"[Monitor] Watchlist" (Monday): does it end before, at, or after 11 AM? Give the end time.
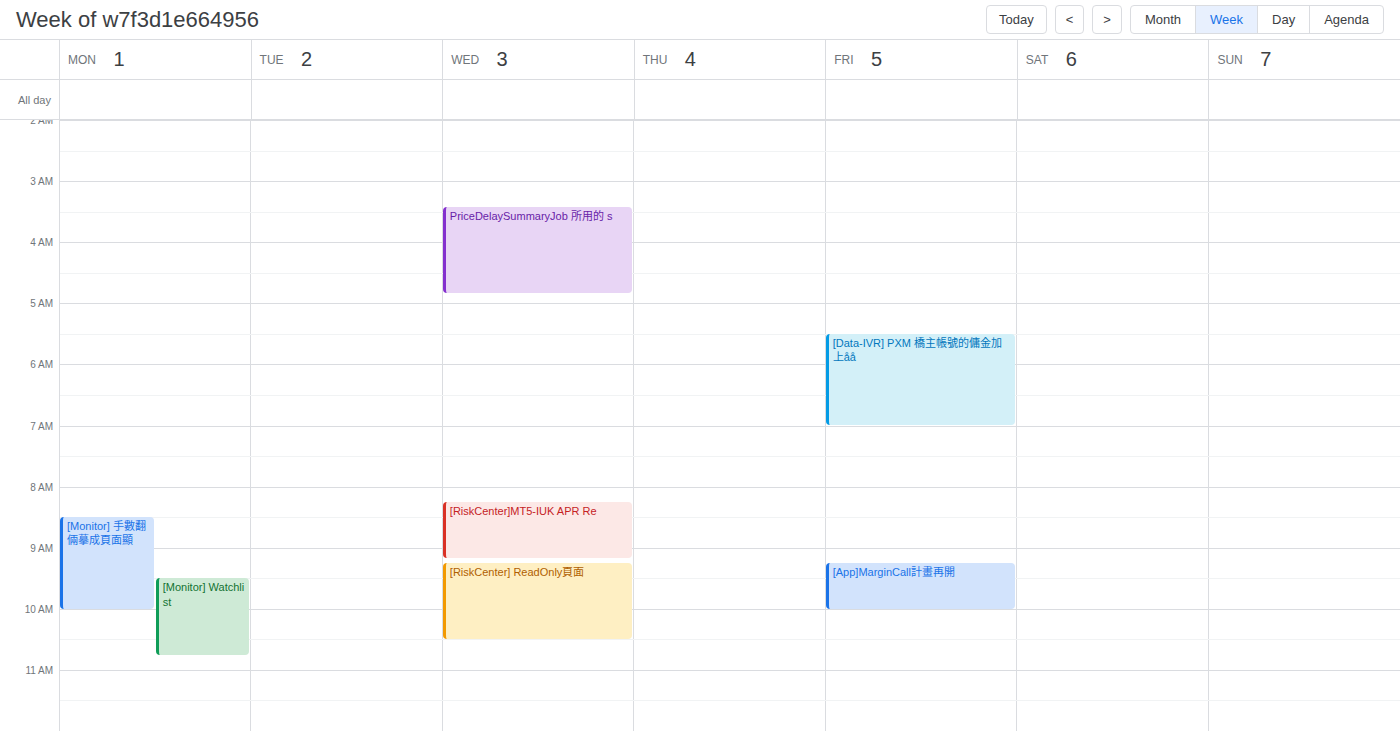
10:45 AM -- before 11 AM, 15 minutes above the 11 AM line.